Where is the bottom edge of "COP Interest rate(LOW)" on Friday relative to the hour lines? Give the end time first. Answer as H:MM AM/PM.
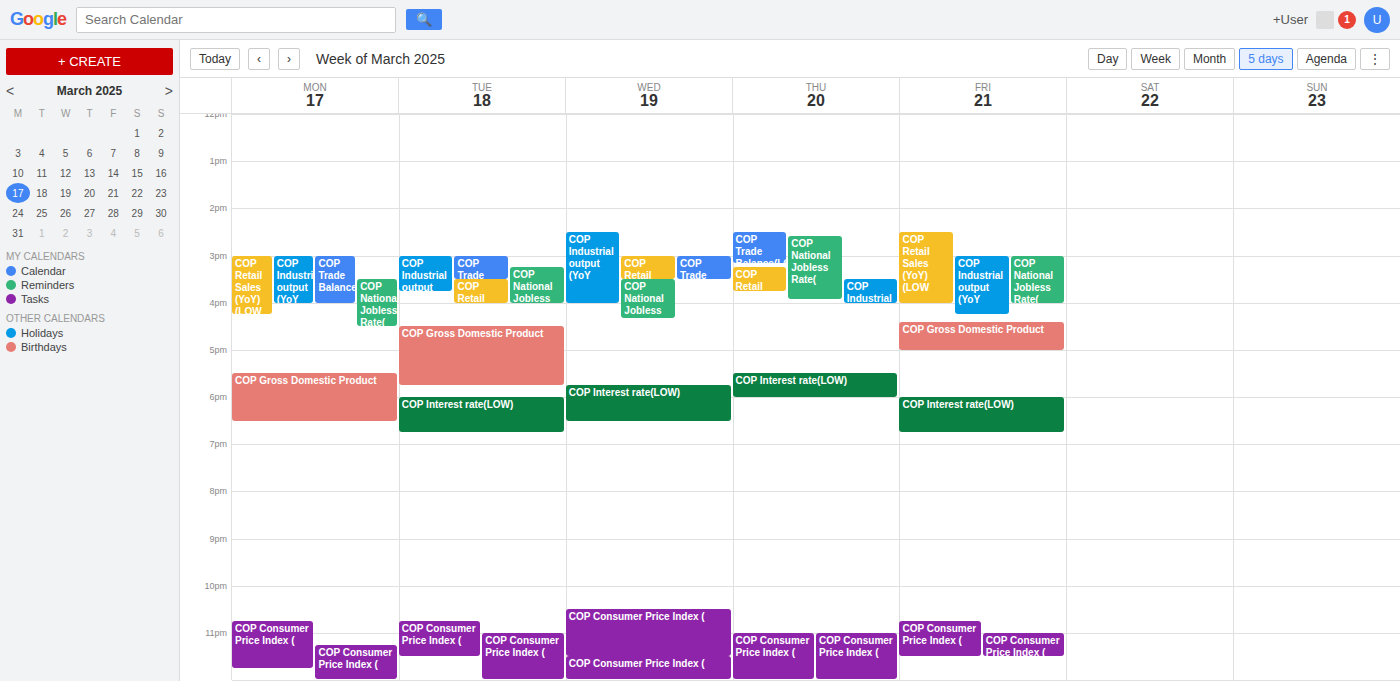
6:45 PM -- neither: three quarters of the way from the 6 PM line to the 7 PM line.